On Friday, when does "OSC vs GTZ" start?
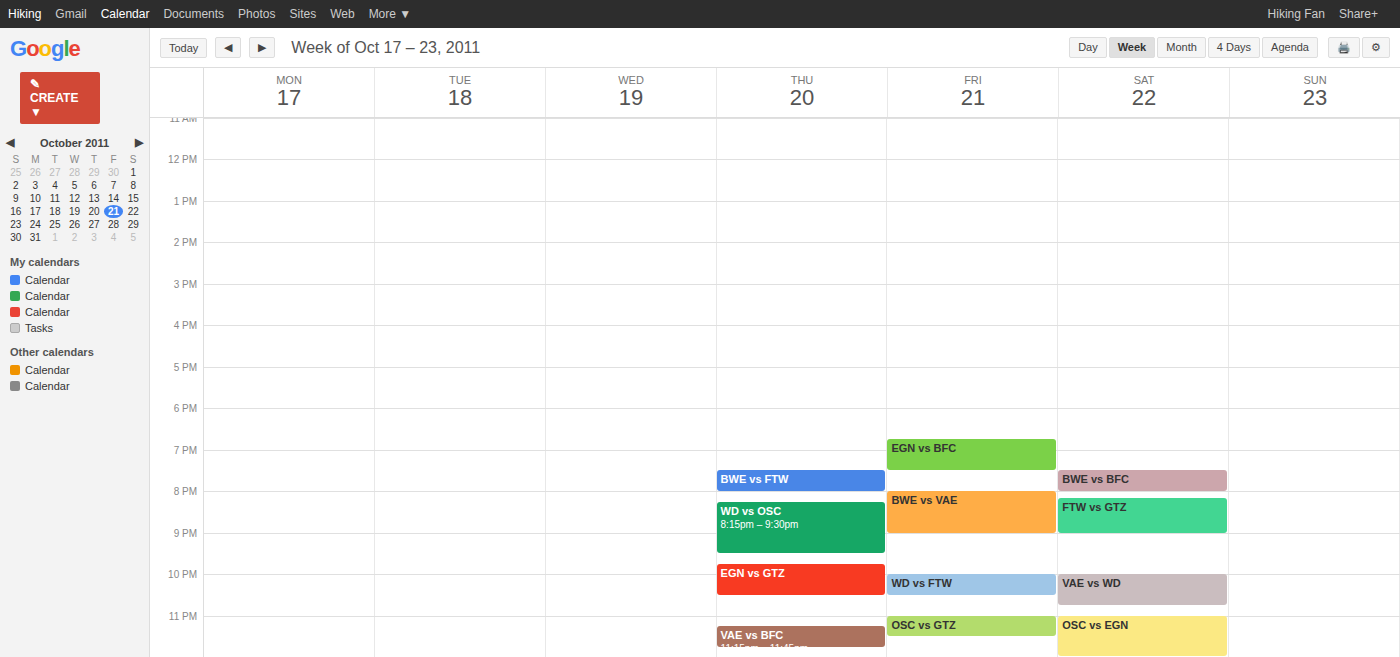
11:00 PM